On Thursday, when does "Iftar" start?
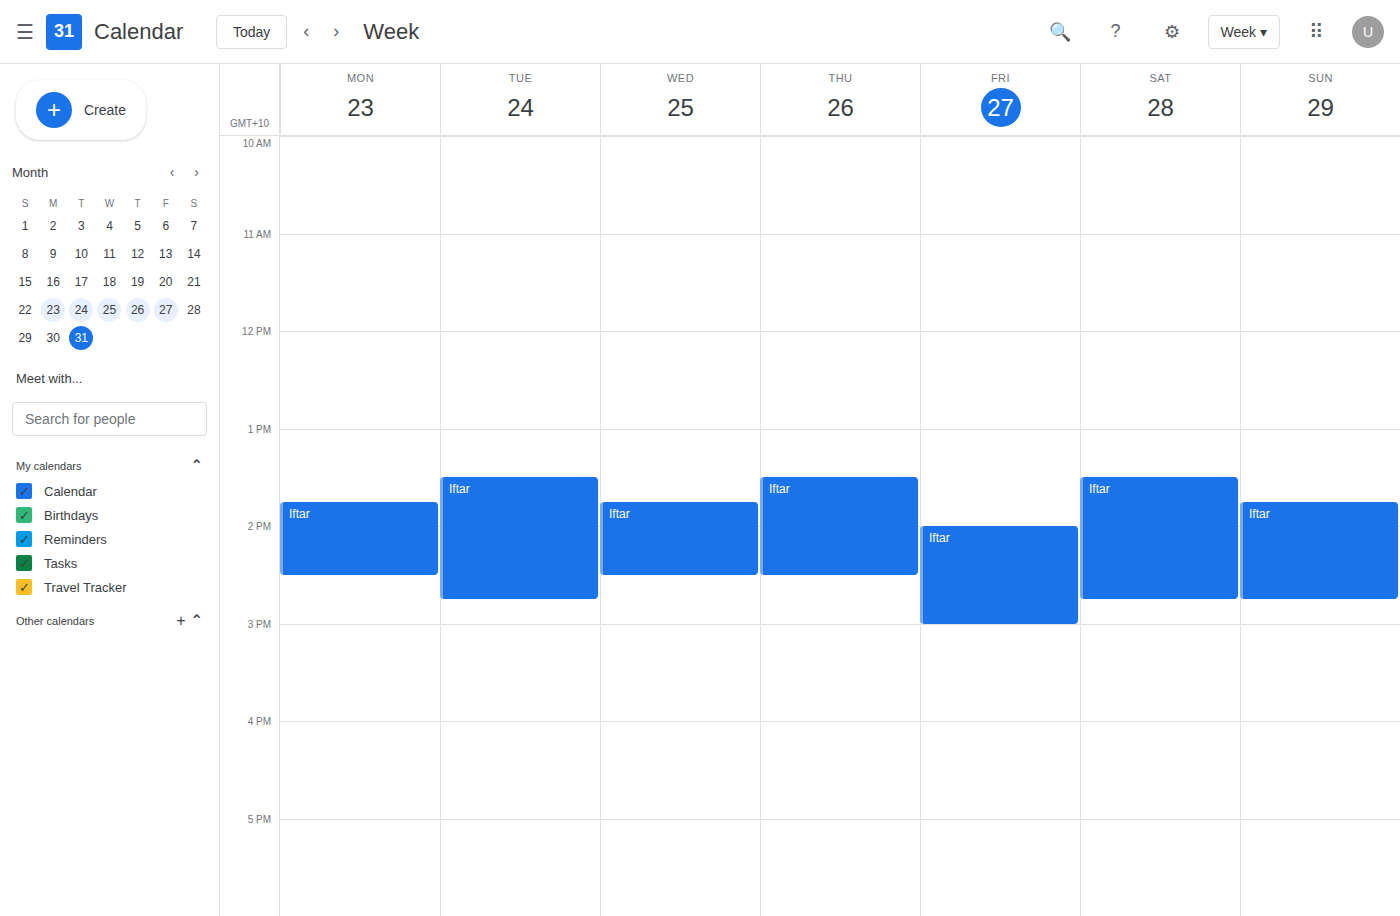
1:30 PM